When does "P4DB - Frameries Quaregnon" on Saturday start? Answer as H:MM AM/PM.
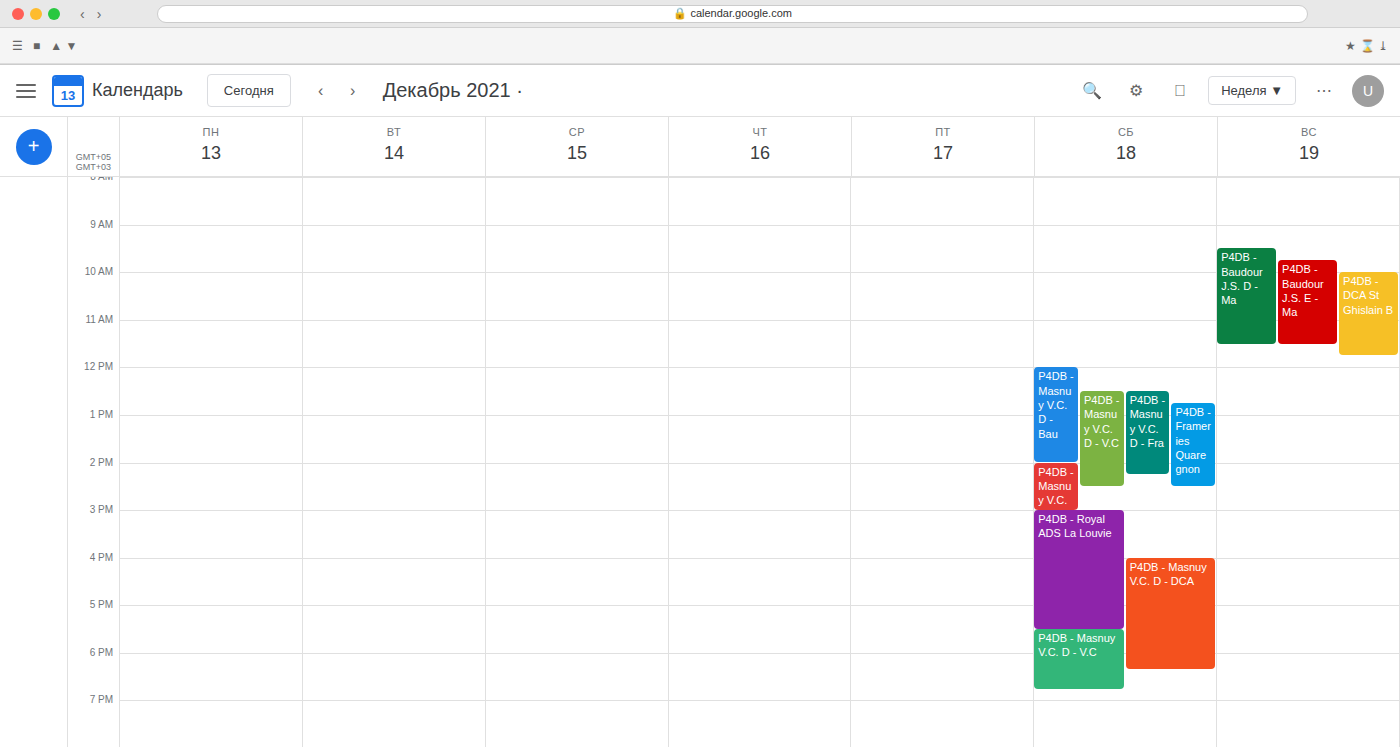
12:45 PM